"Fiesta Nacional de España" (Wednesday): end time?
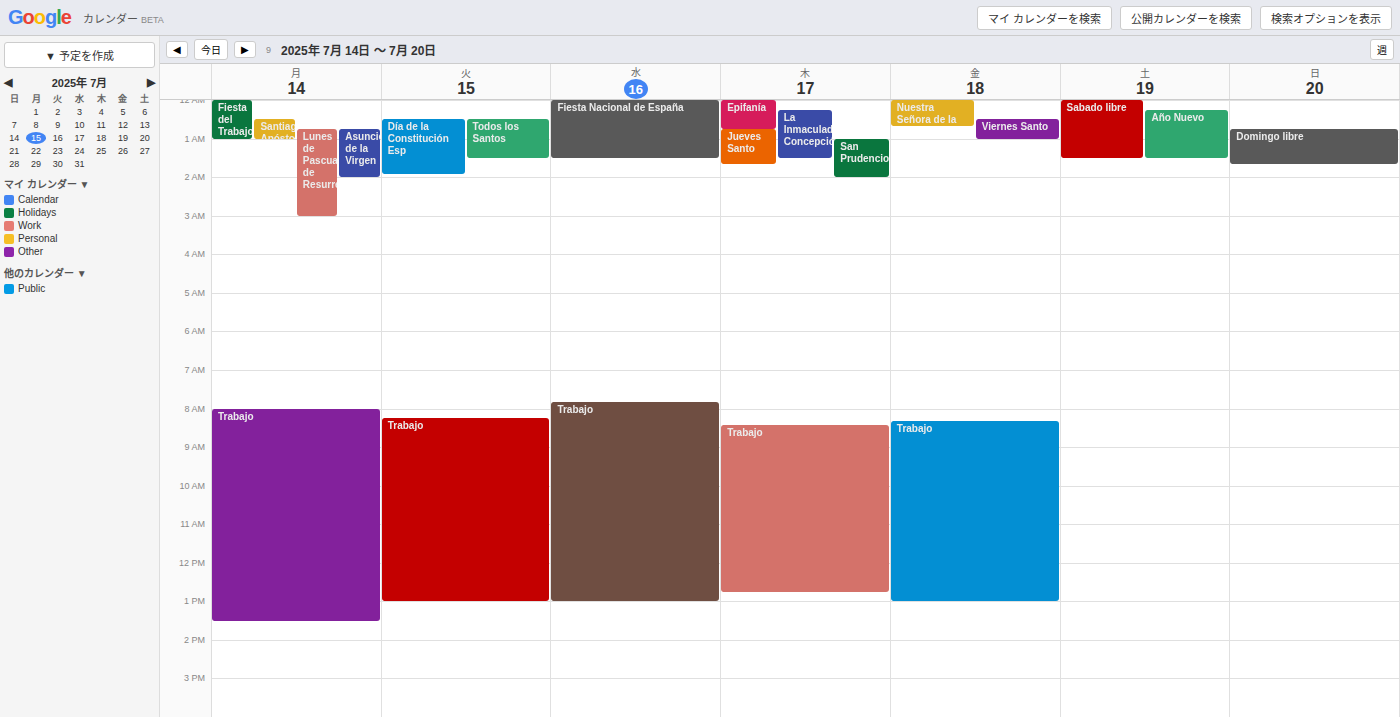
01:30